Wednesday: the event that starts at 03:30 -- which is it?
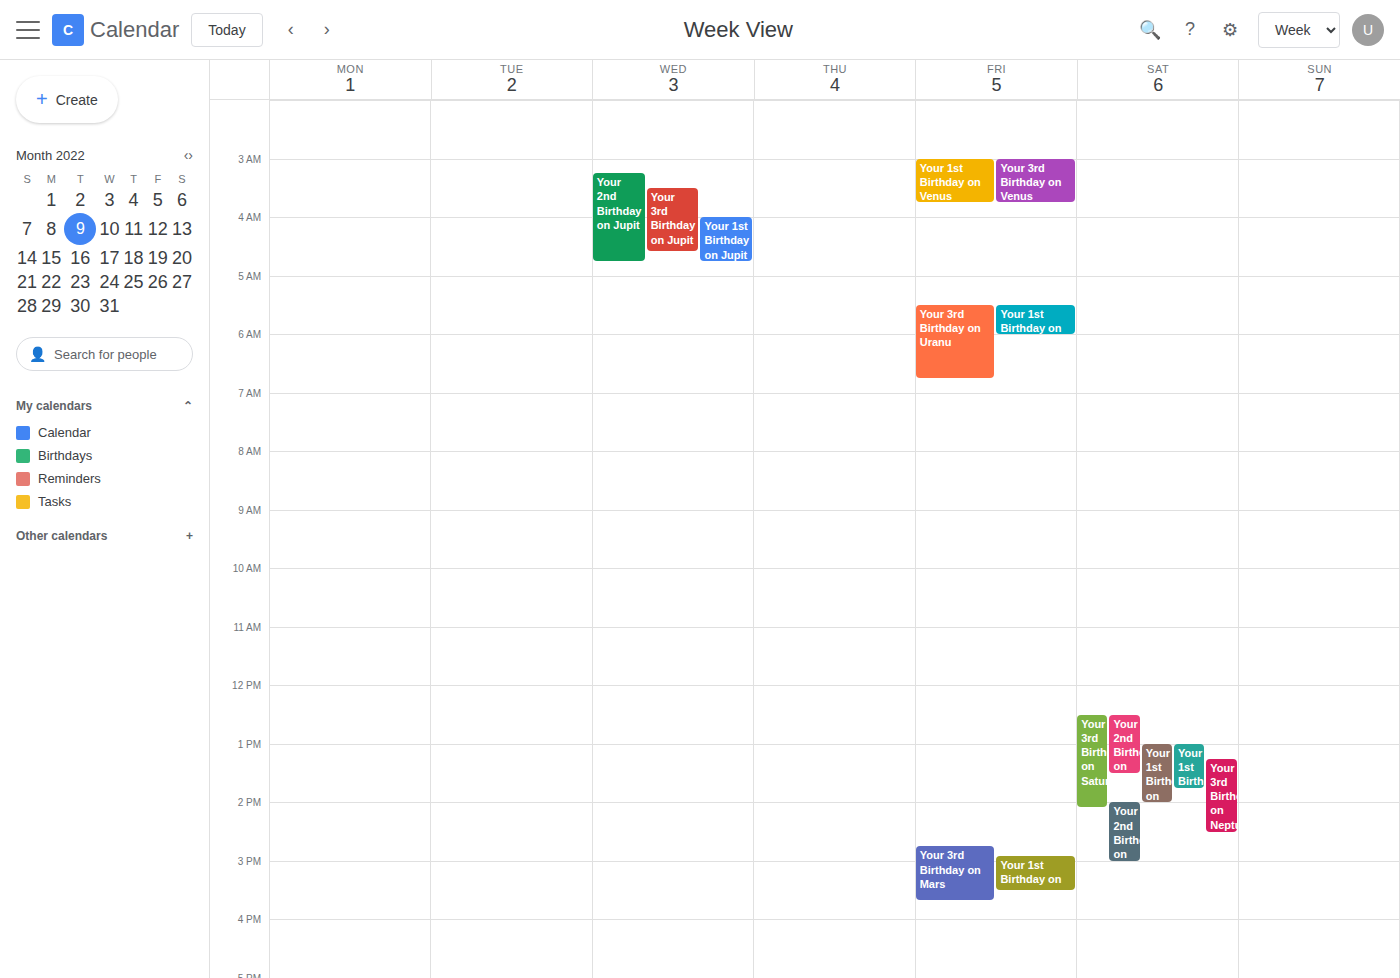
"Your 3rd Birthday on Jupit"